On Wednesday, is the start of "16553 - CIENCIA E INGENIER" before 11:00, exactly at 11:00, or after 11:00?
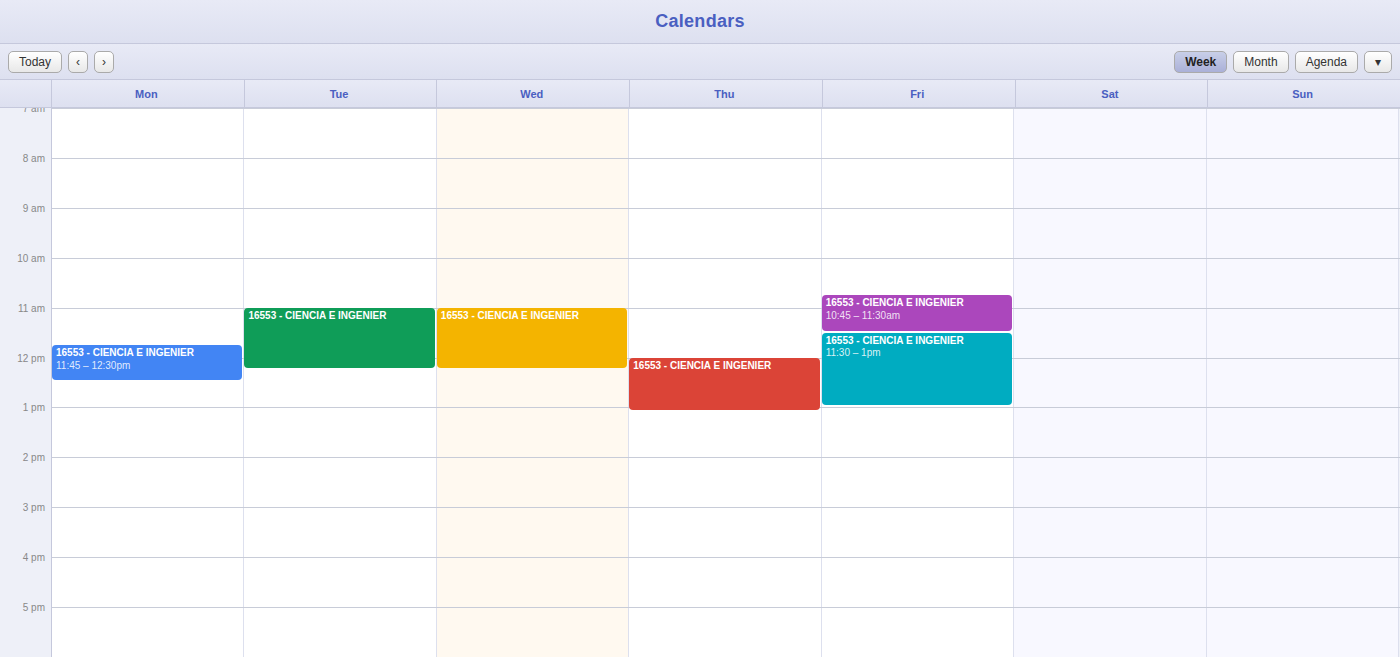
11:00 -- exactly at 11:00, on the 11:00 line.